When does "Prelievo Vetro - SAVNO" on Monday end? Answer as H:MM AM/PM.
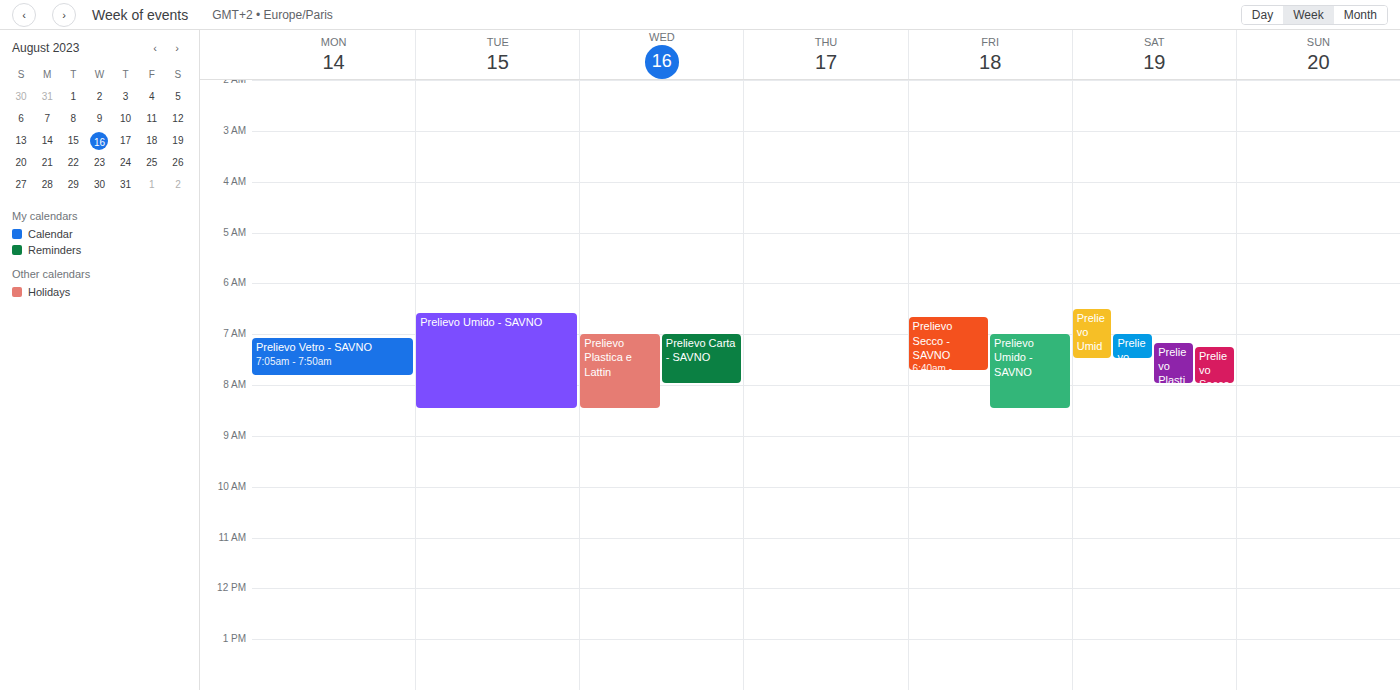
7:50 AM